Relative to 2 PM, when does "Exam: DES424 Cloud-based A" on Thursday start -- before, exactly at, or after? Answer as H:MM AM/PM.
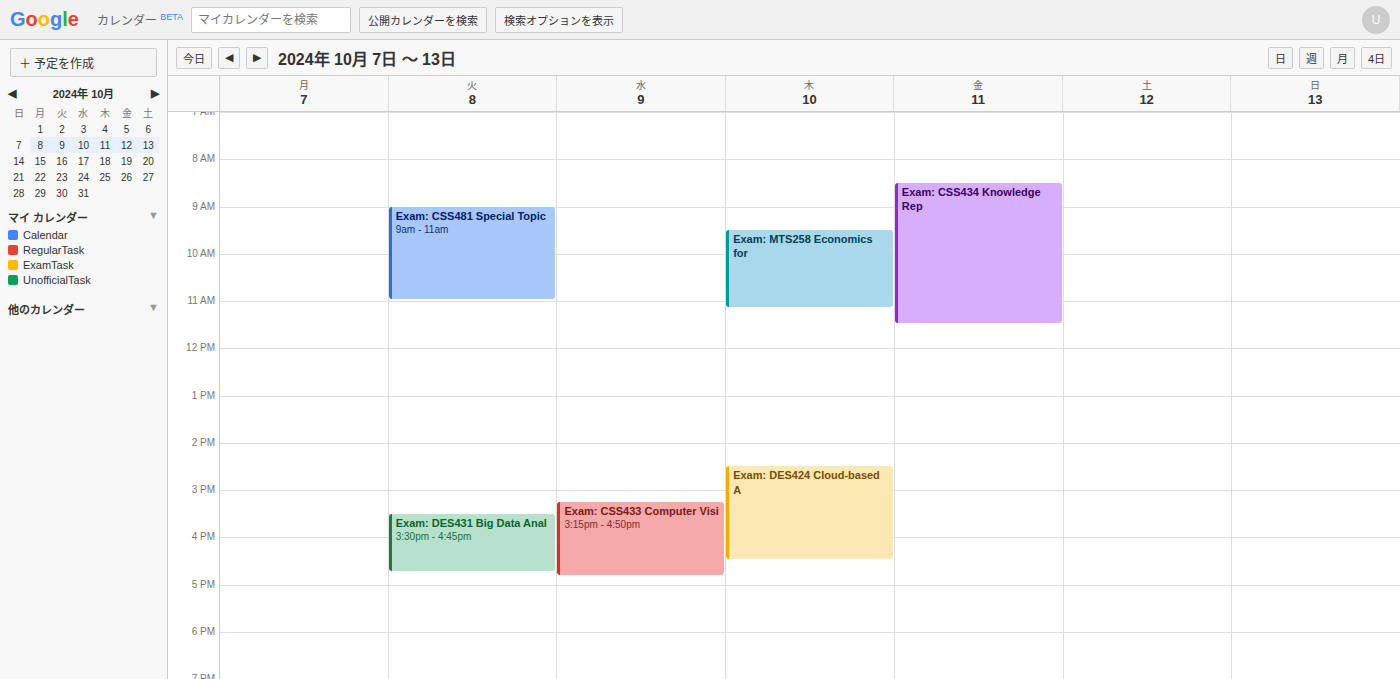
2:30 PM -- after 2 PM, 30 minutes below the 2 PM line.